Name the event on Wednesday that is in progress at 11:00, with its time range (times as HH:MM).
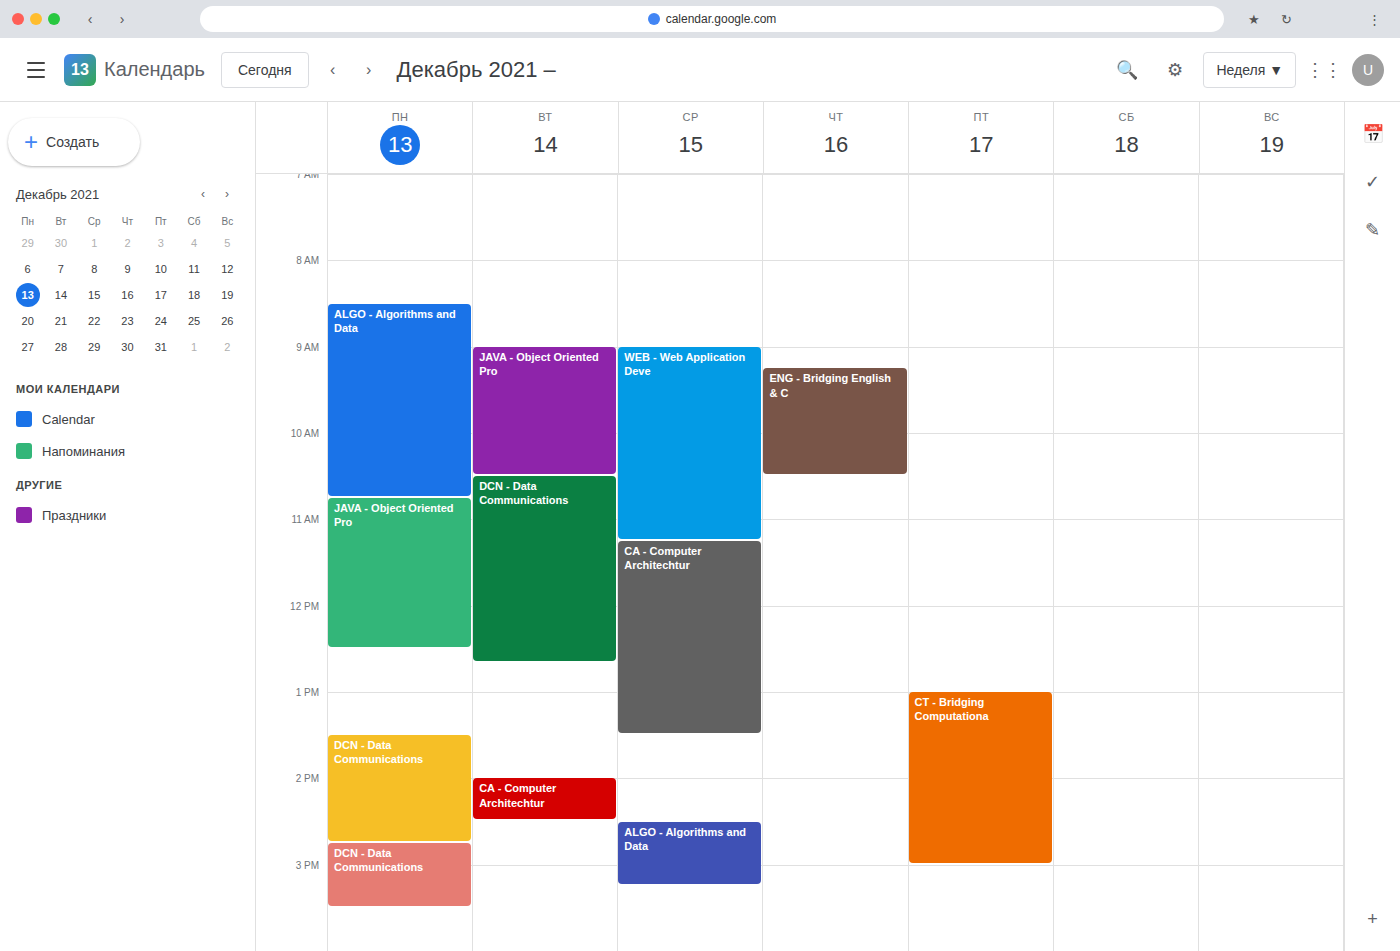
"WEB - Web Application Deve", 09:00 to 11:15